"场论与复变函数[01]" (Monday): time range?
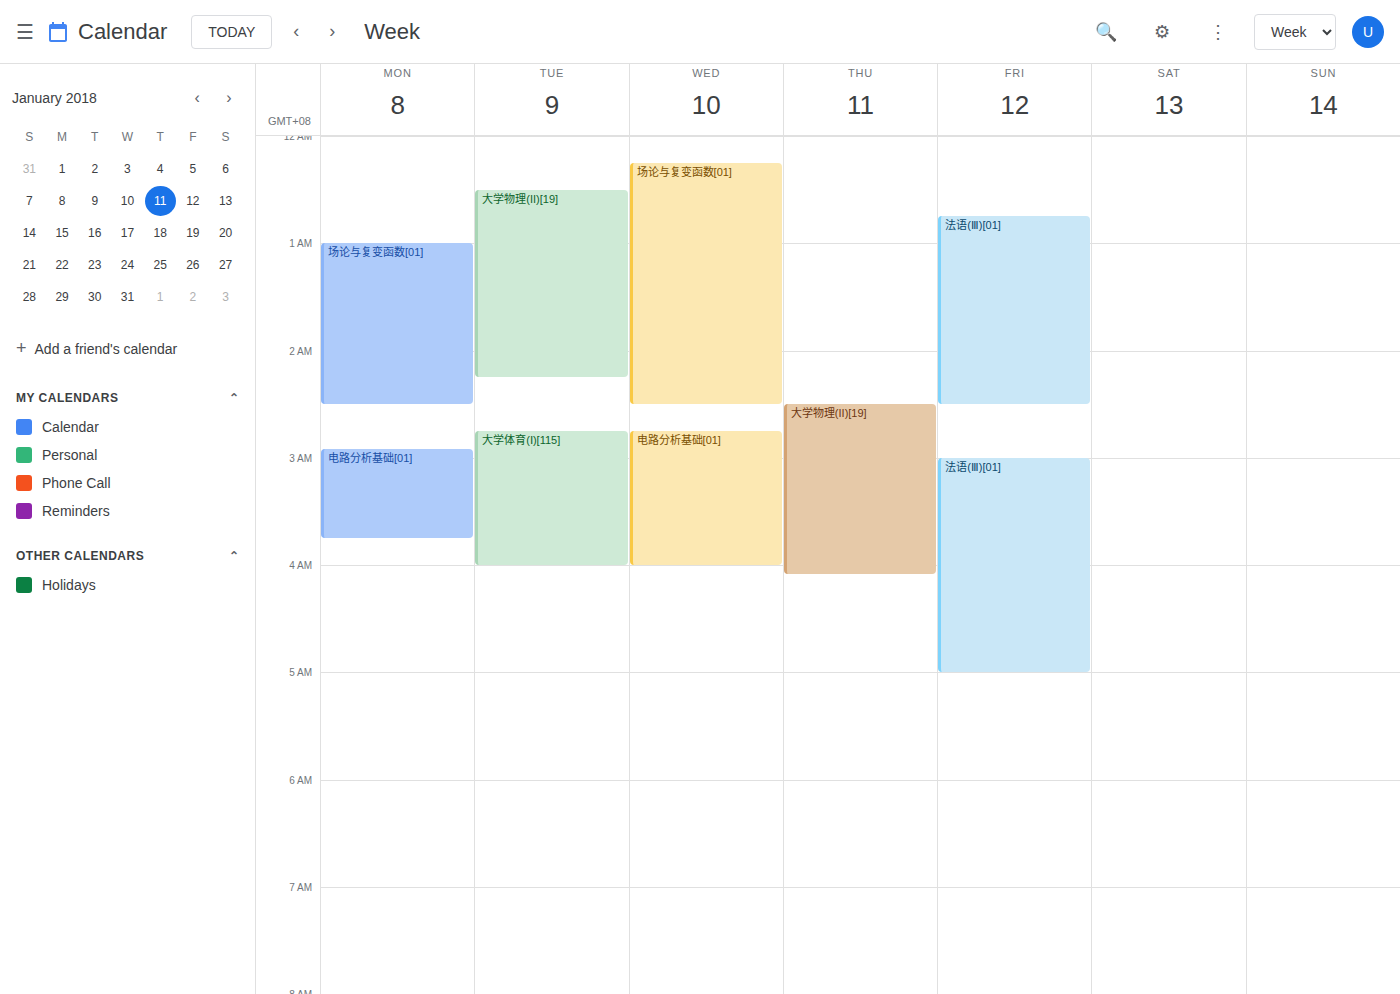
1:00 AM to 2:30 AM